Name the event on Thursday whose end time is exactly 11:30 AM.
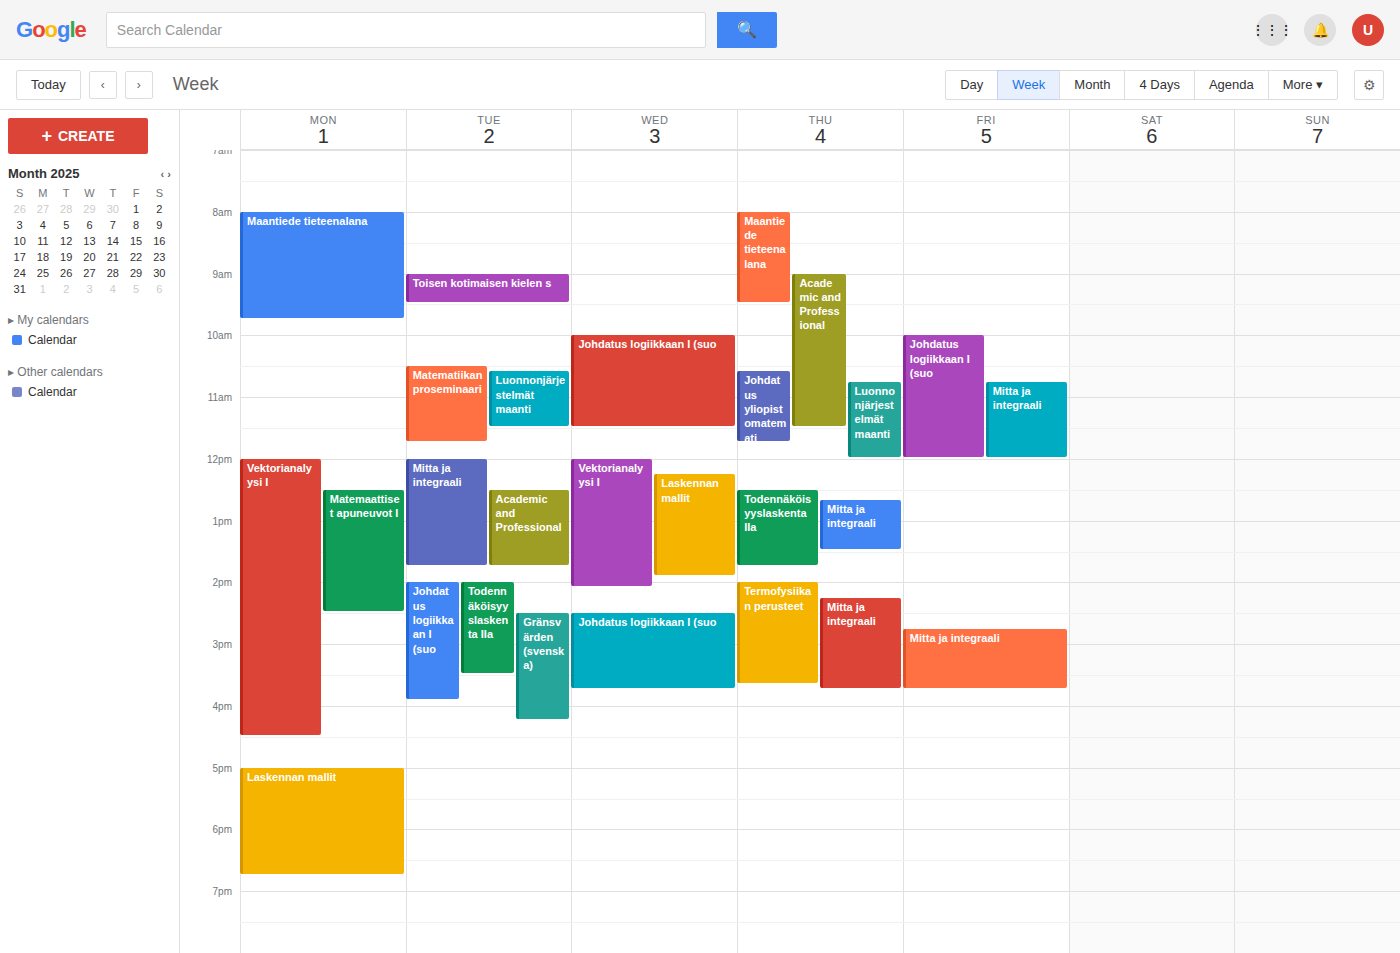
"Academic and Professional"